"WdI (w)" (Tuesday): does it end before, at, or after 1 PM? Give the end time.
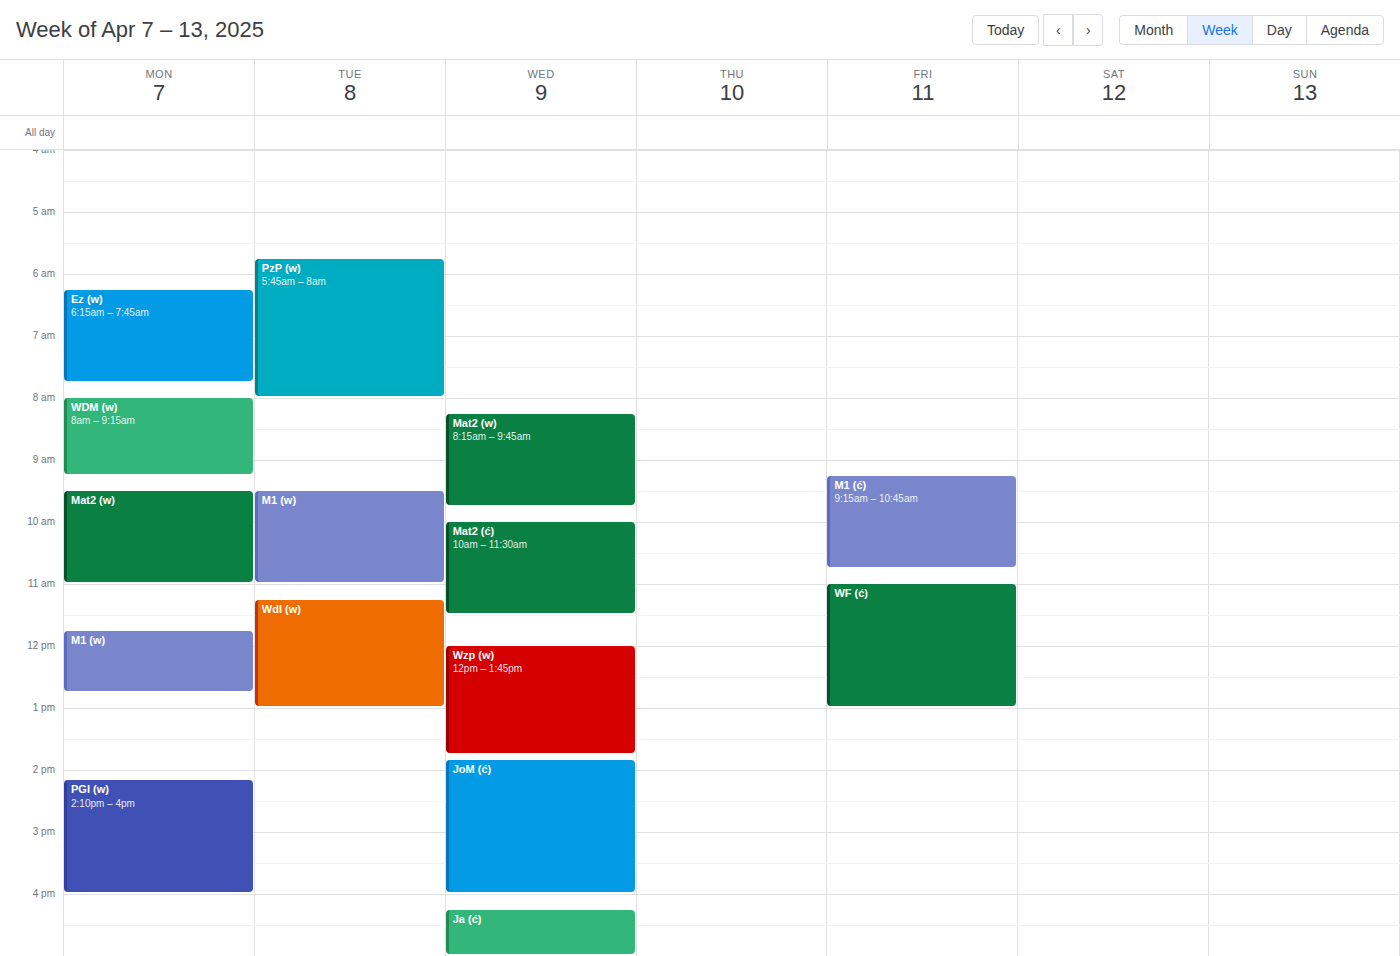
1:00 PM -- exactly at 1 PM, on the 1 PM line.